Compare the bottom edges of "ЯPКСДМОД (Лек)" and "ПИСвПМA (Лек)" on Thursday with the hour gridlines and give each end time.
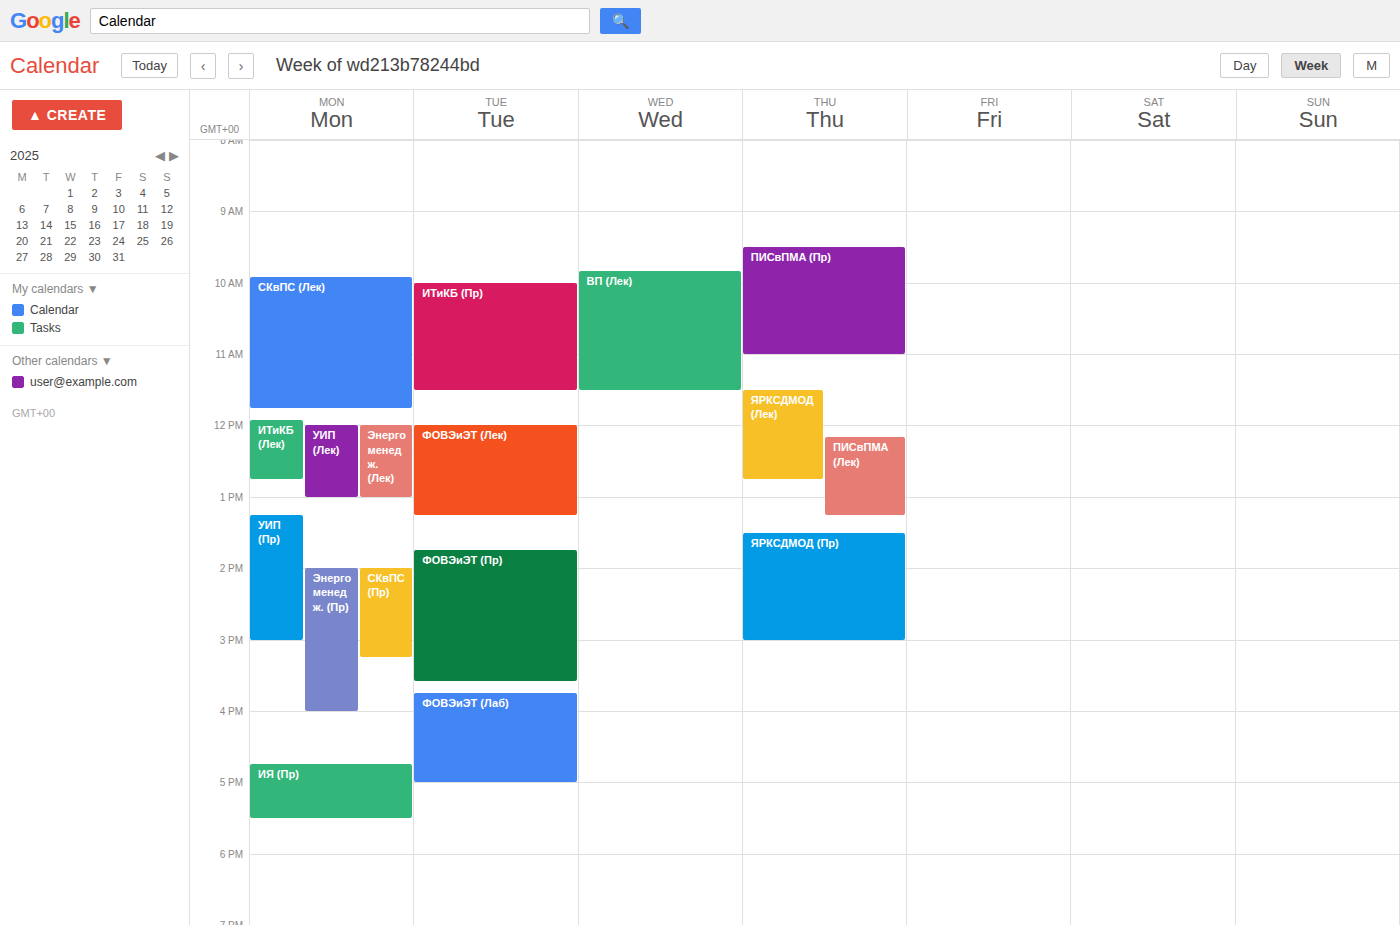
"ЯPКСДМОД (Лек)": 12:45 PM, neither: three quarters of the way from the 12 PM line to the 1 PM line. "ПИСвПМA (Лек)": 1:15 PM, neither: a quarter of the way from the 1 PM line to the 2 PM line.